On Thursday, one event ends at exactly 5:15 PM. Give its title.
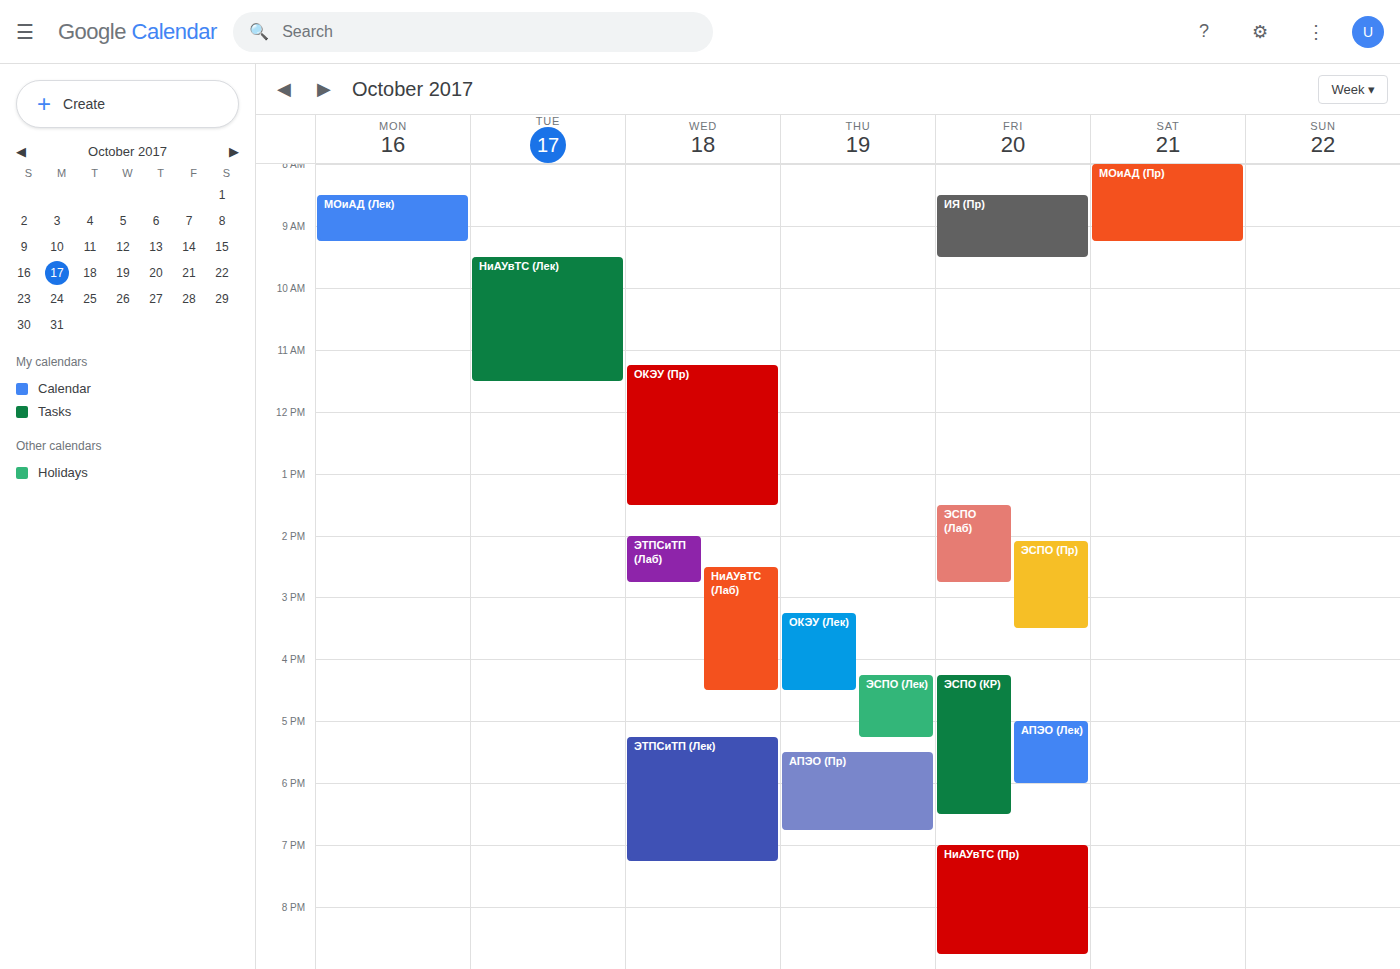
"ЭСПО (Лек)"